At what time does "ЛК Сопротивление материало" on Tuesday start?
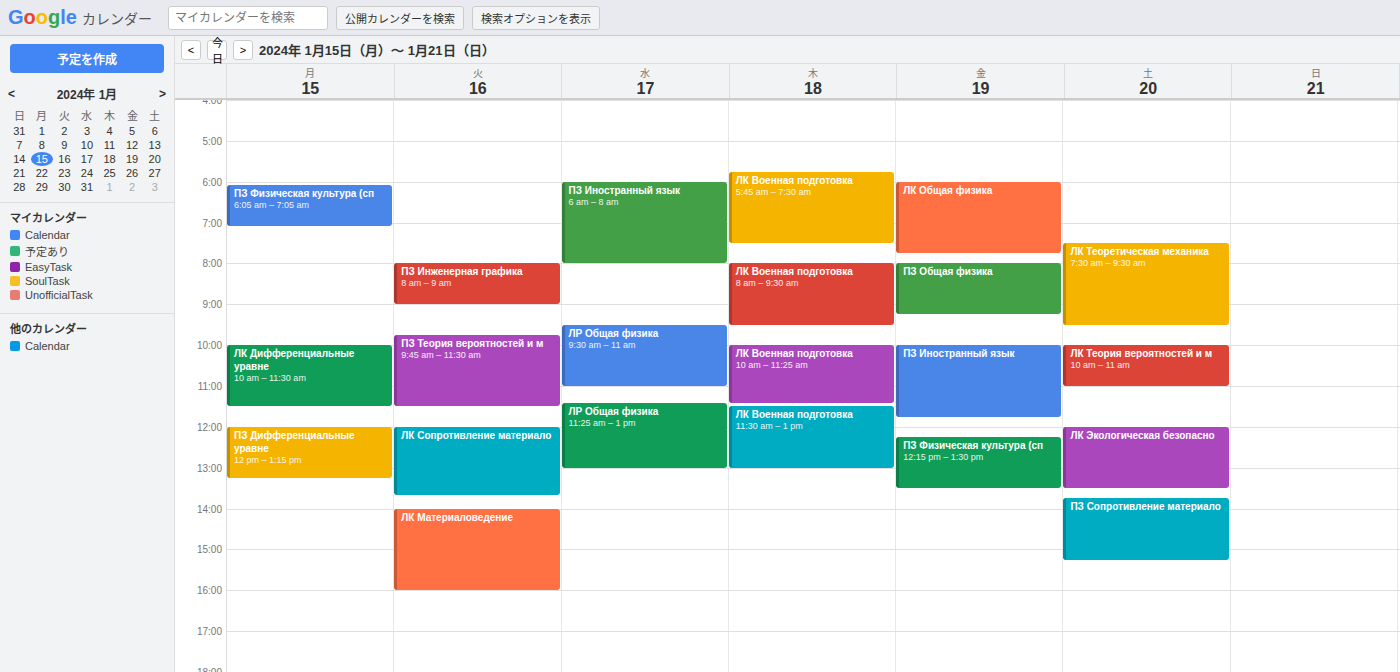
12:00 PM